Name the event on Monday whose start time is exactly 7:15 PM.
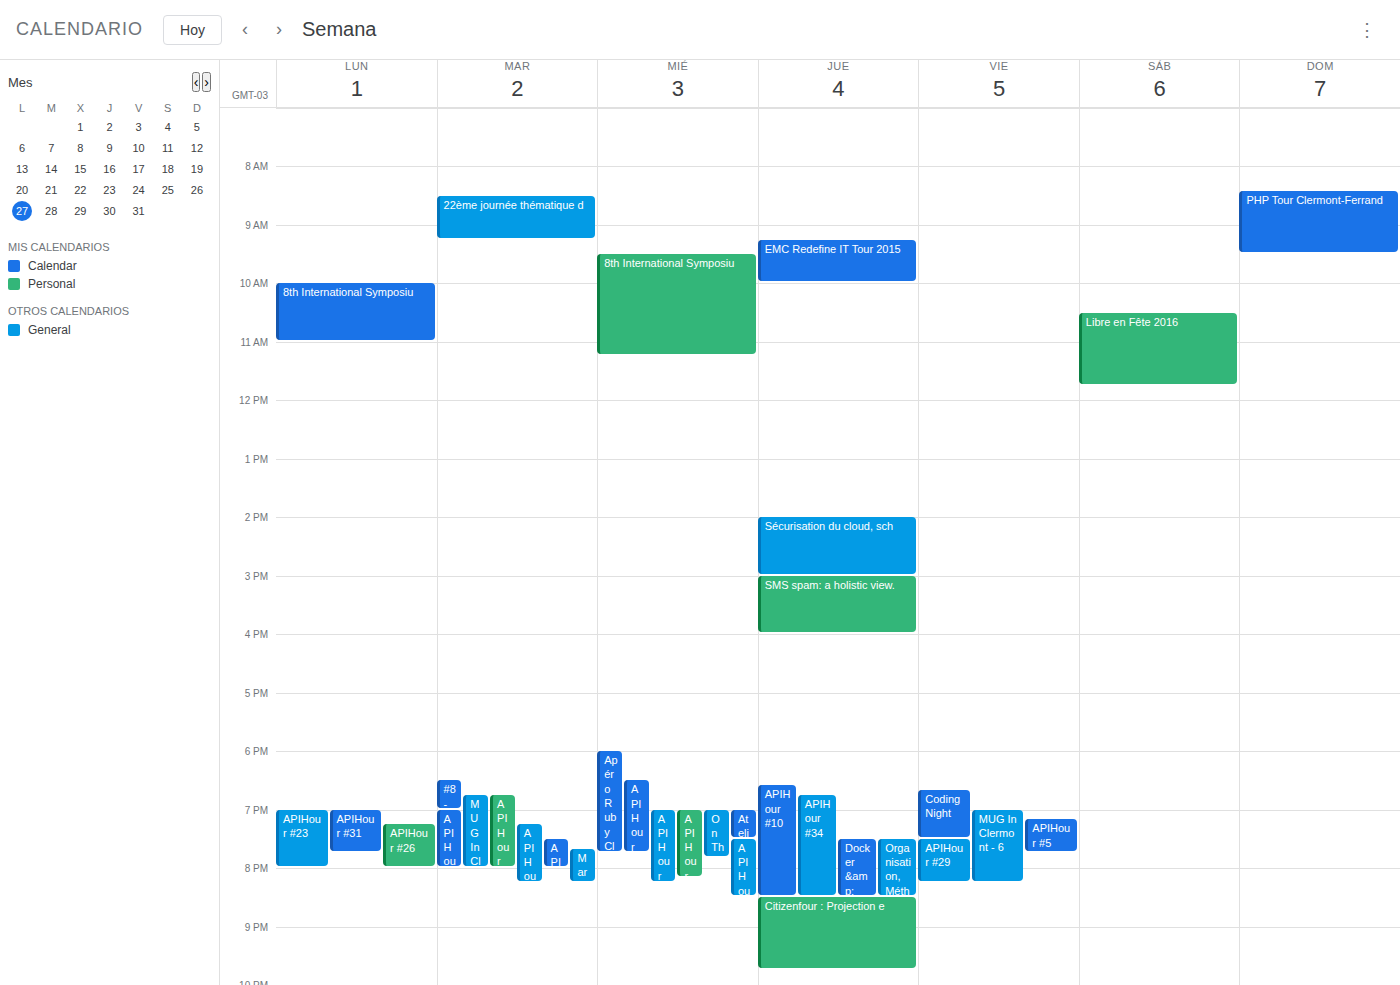
"APIHour #26"